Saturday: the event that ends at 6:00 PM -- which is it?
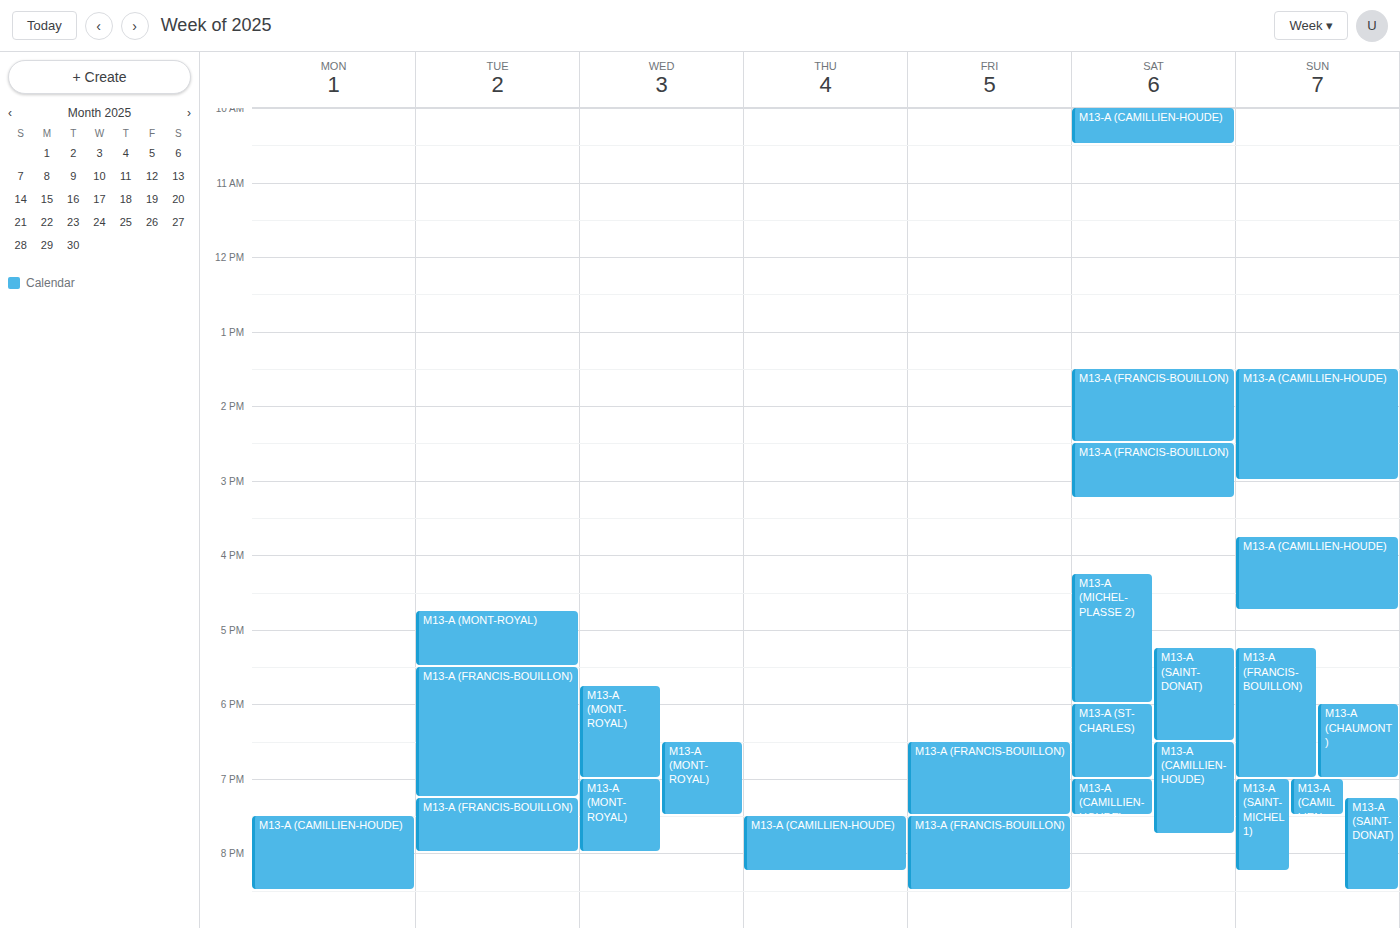
"M13-A (MICHEL-PLASSE 2)"